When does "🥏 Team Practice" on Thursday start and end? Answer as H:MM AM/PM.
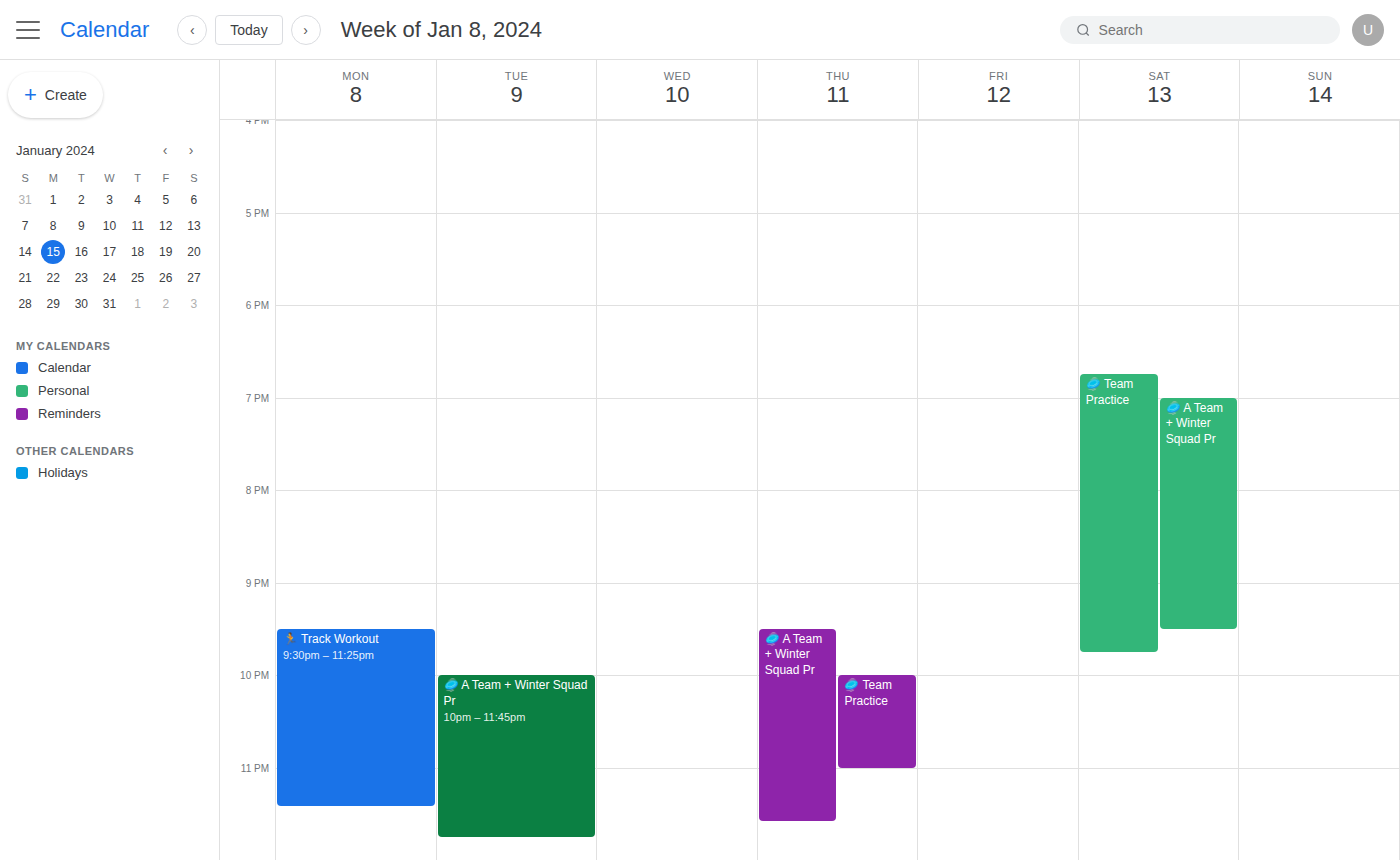
10:00 PM to 11:00 PM